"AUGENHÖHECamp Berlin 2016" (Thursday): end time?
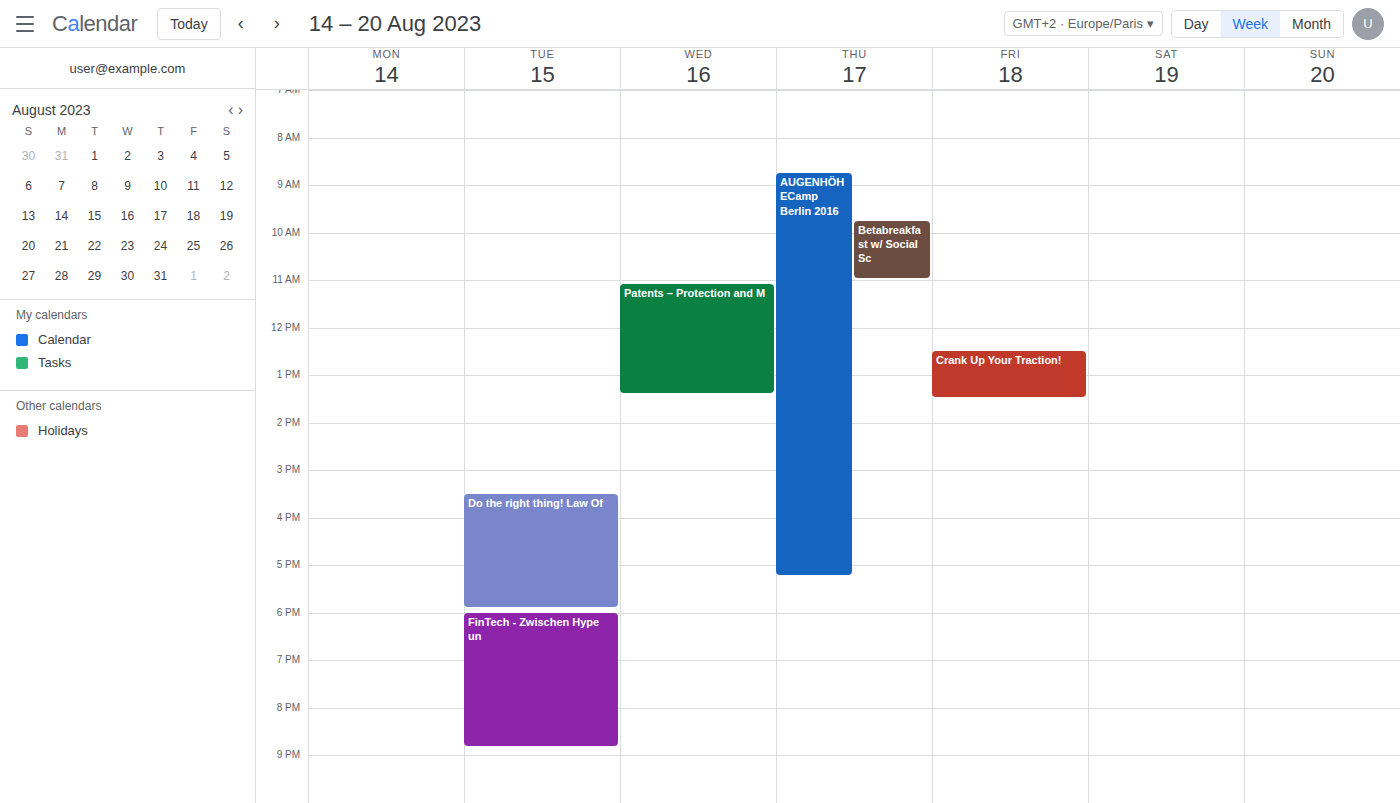
5:15 PM